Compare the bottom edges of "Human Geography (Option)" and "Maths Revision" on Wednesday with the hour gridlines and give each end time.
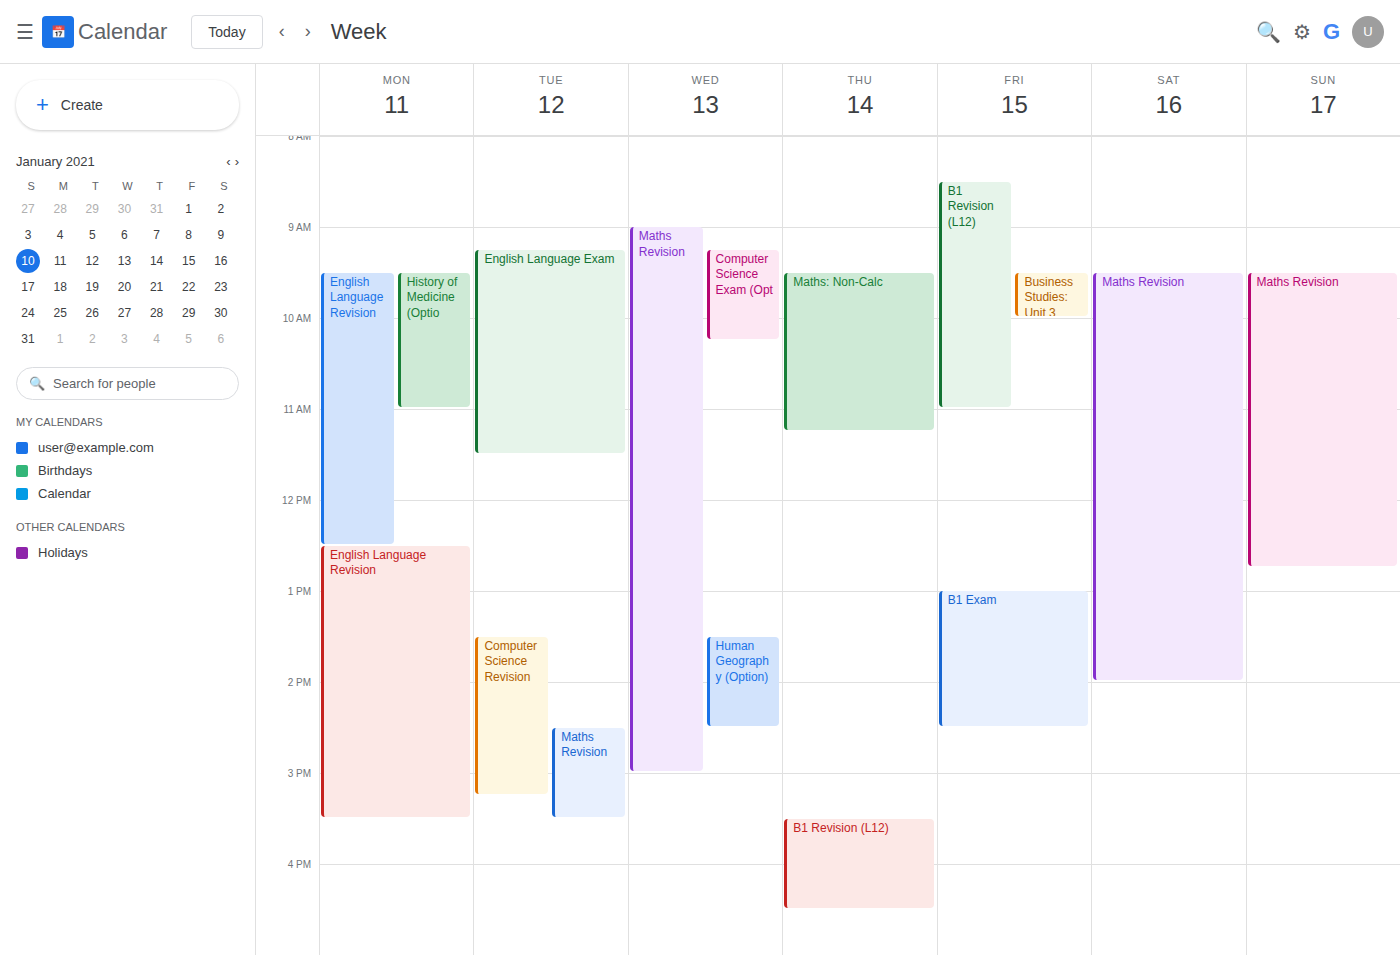
"Human Geography (Option)": 2:30 PM, halfway between the 2 PM and 3 PM lines. "Maths Revision": 3:00 PM, exactly on the 3 PM line.